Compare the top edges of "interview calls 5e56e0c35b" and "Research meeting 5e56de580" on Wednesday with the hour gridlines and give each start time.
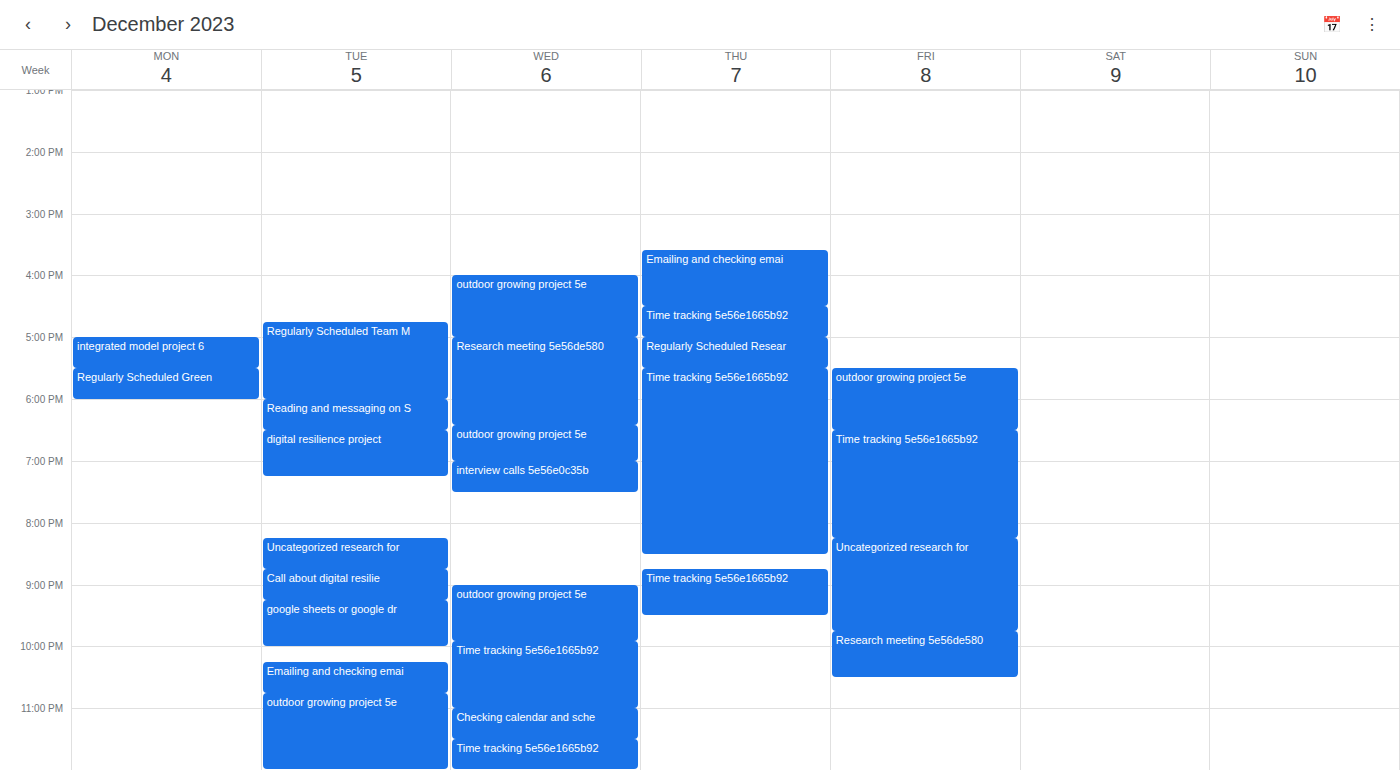
"interview calls 5e56e0c35b": 7:00 PM, exactly on the 7 PM line. "Research meeting 5e56de580": 5:00 PM, exactly on the 5 PM line.